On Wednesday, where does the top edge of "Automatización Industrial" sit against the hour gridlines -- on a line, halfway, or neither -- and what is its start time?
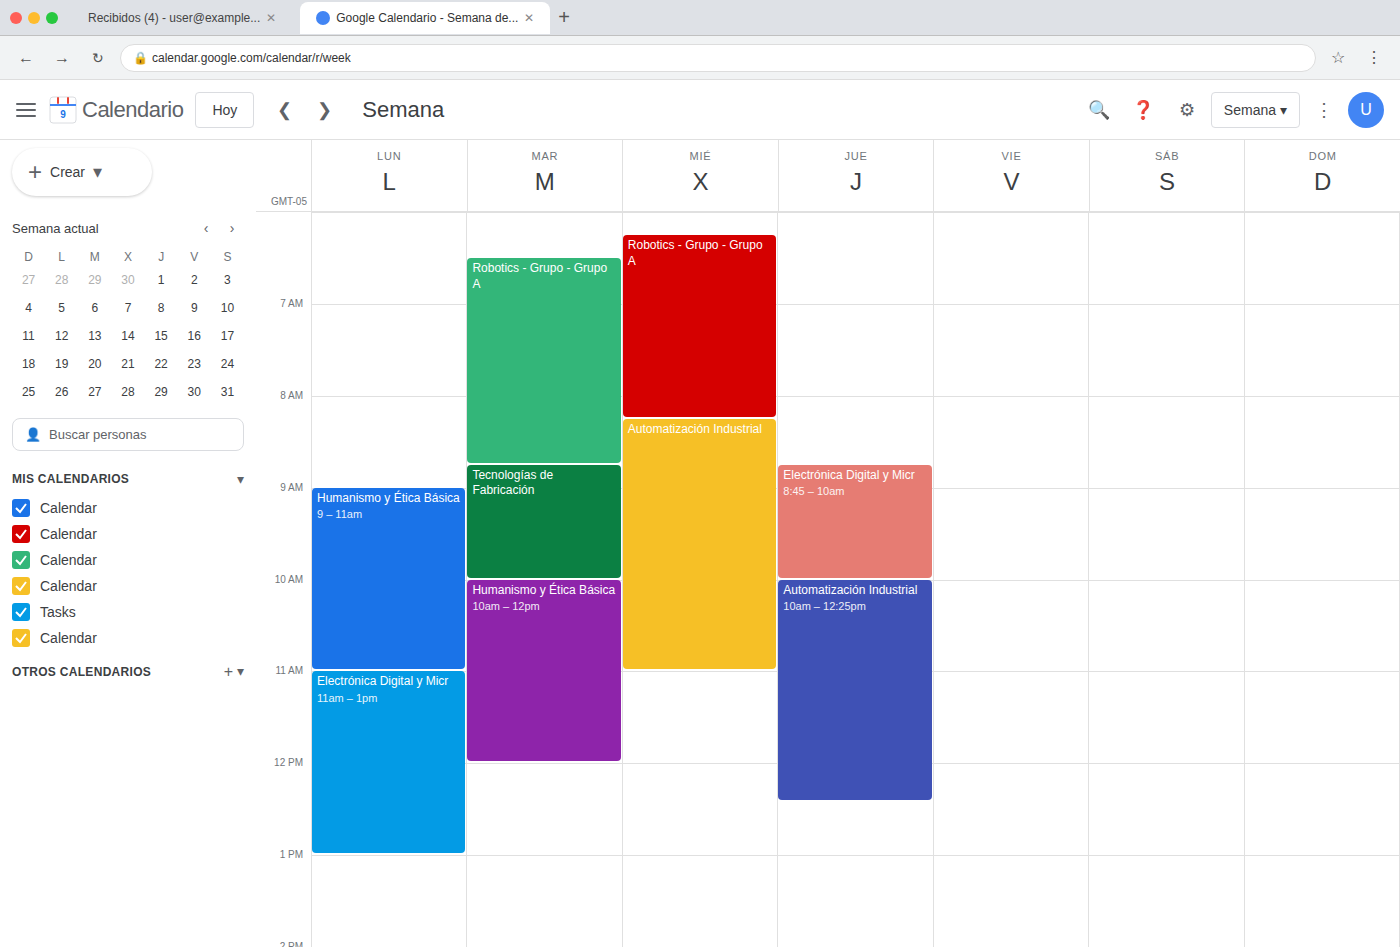
08:15 -- neither: a quarter of the way from the 08:00 line to the 09:00 line.